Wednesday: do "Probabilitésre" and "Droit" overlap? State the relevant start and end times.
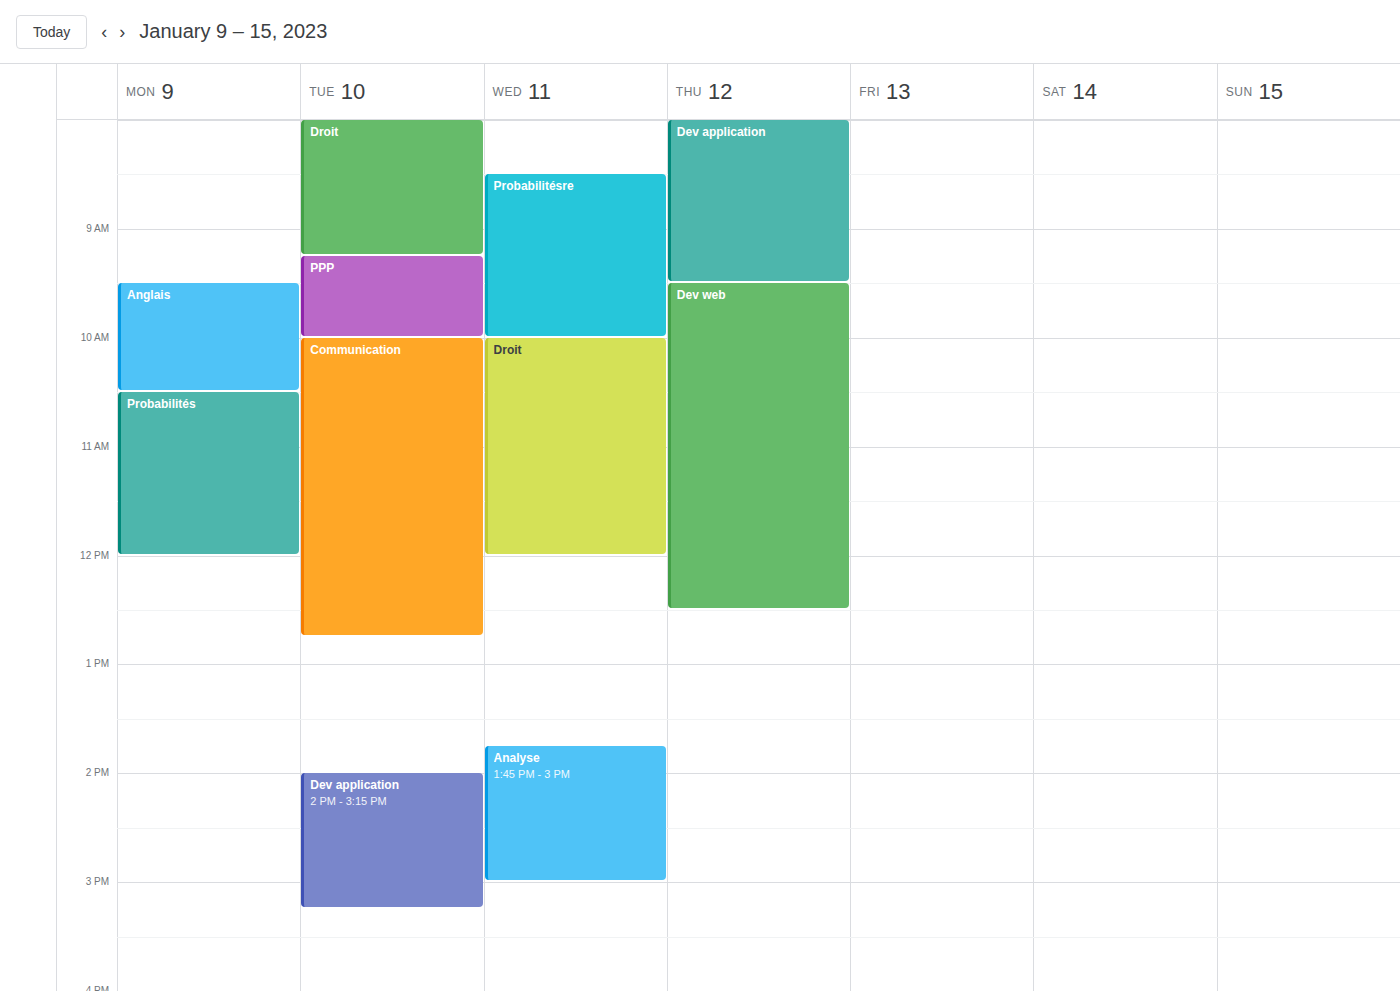
"Probabilitésre" ends at 10:00 AM, exactly when "Droit" starts -- they touch but do not overlap.